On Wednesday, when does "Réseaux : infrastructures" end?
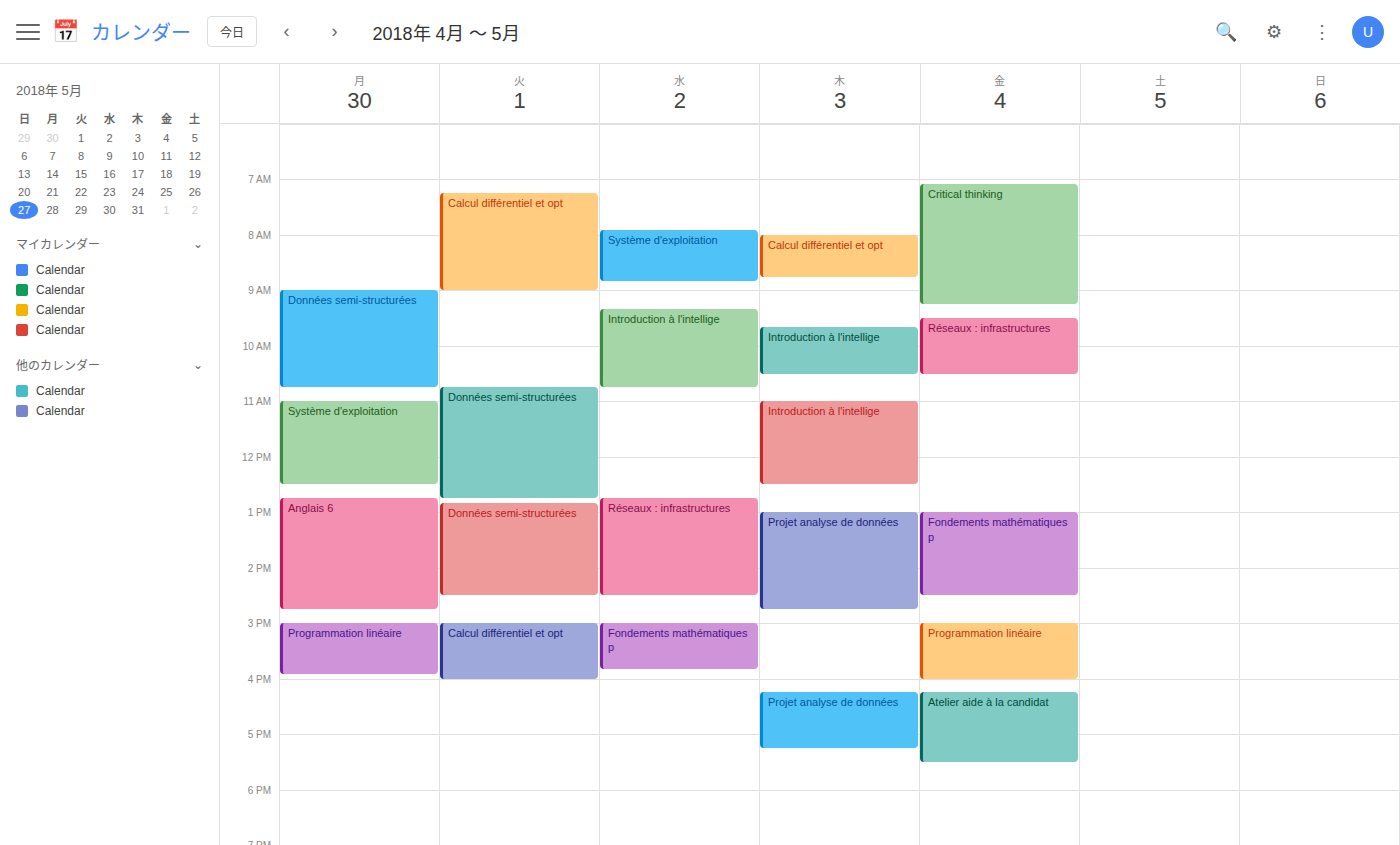
2:30 PM